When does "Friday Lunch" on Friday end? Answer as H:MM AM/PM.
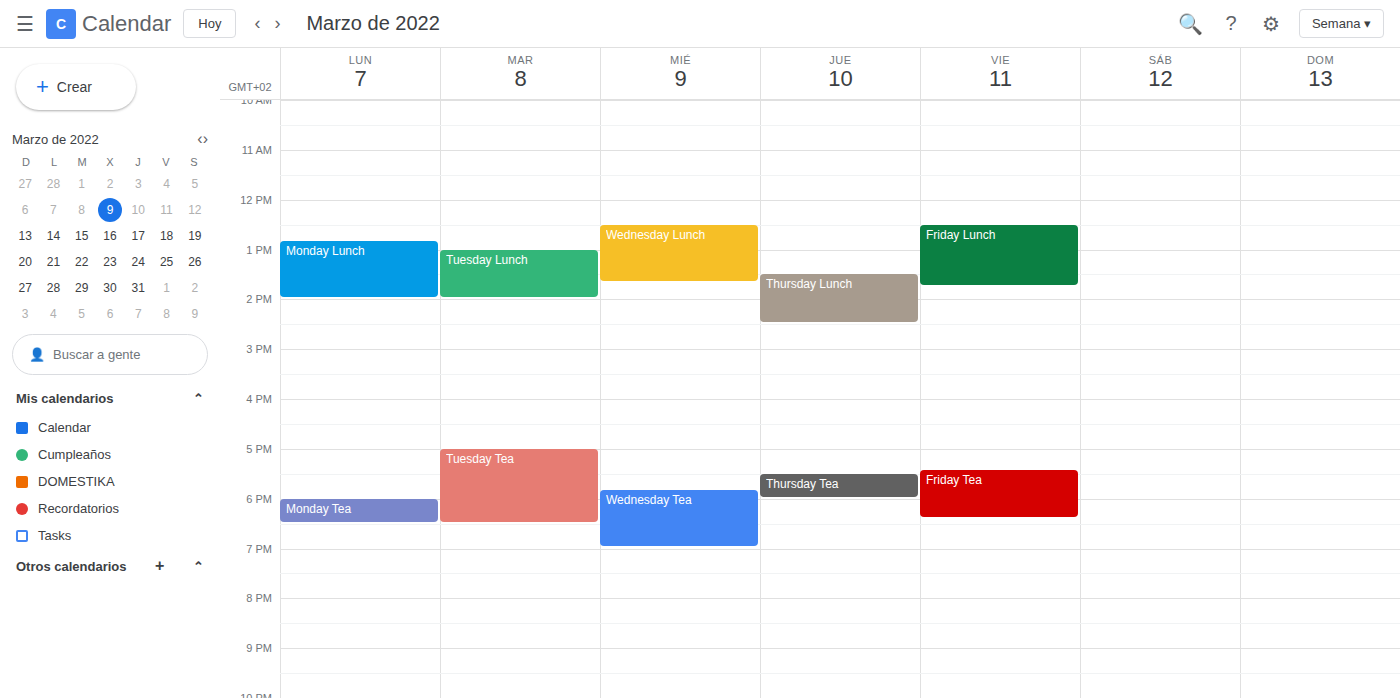
1:45 PM